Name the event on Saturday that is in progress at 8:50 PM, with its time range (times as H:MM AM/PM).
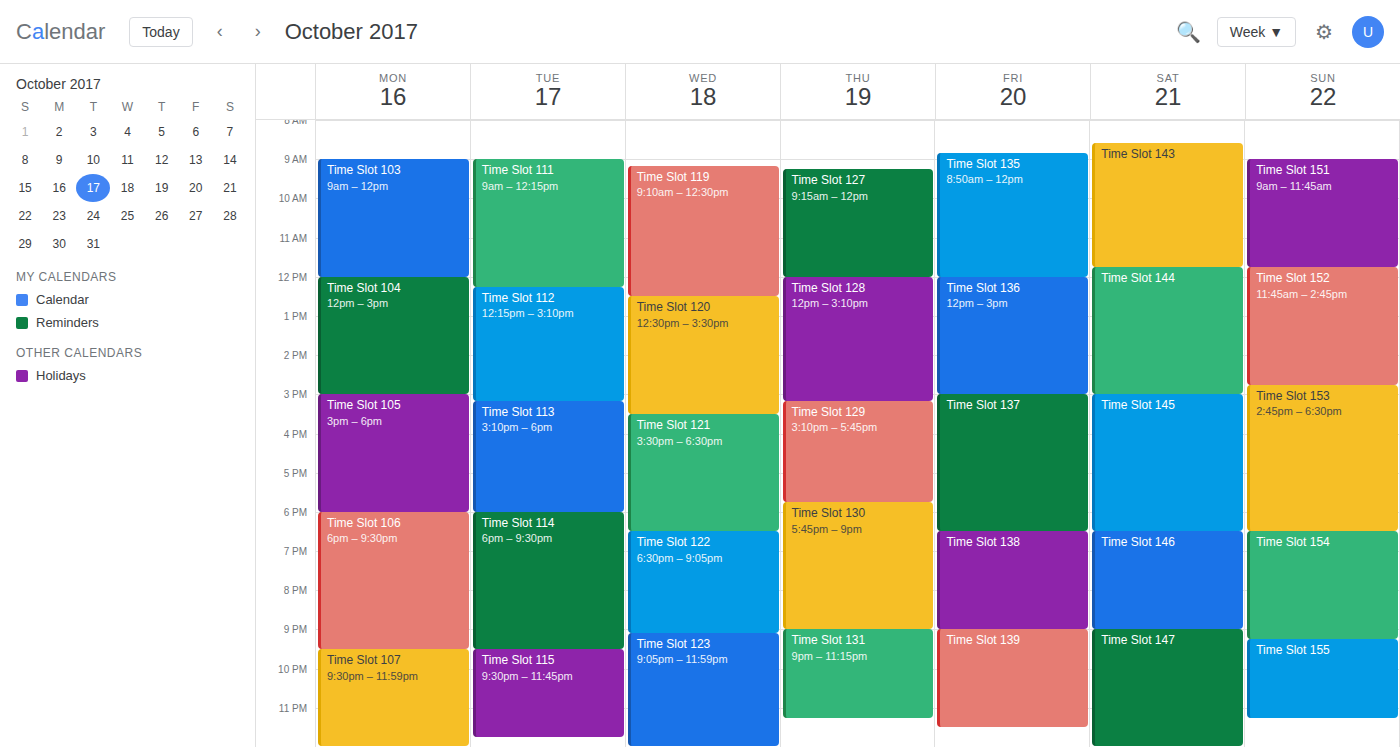
"Time Slot 146", 6:30 PM to 9:00 PM